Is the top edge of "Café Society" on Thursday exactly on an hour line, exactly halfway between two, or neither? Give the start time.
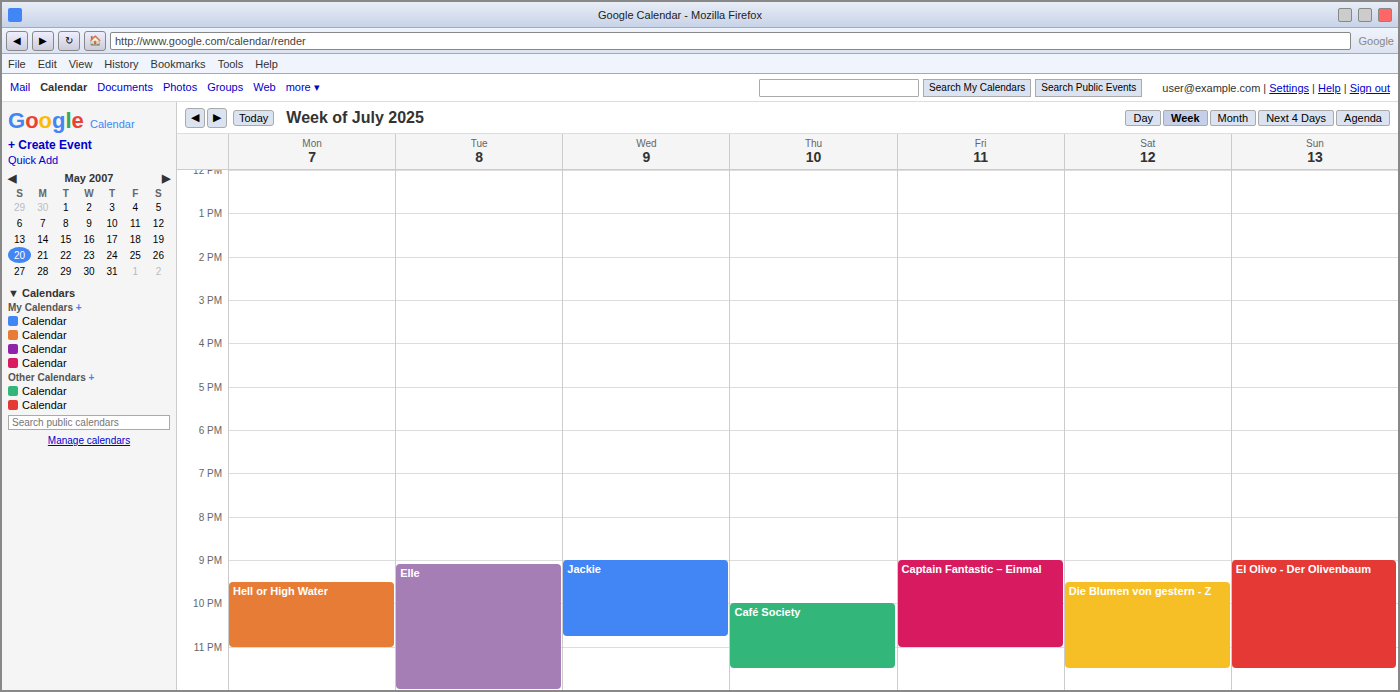
22:00 -- exactly on the 22:00 line.